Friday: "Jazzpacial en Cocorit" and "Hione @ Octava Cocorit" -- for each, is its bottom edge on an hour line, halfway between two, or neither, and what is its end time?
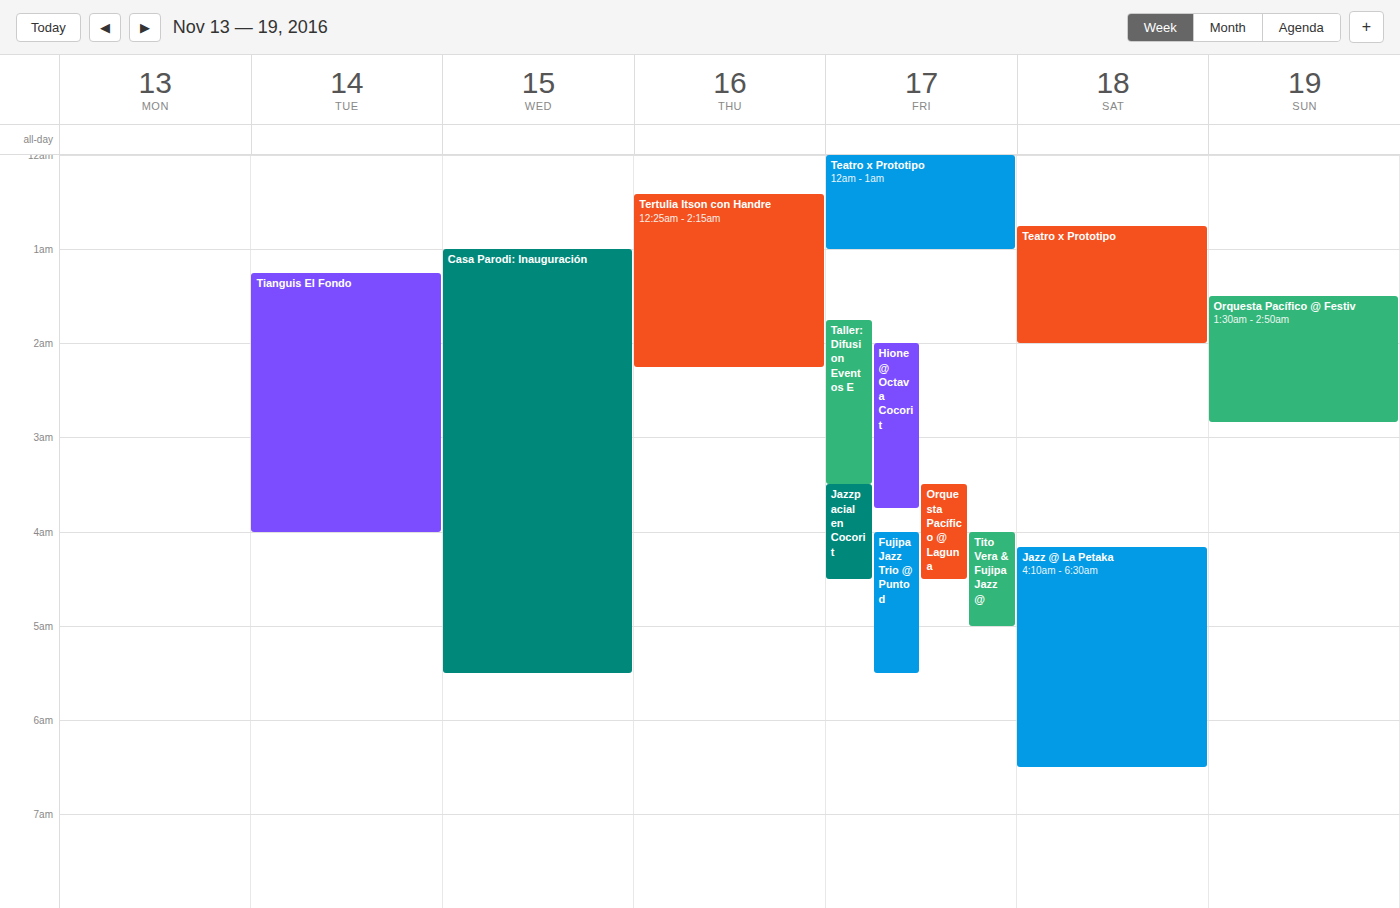
"Jazzpacial en Cocorit": 04:30, halfway between the 04:00 and 05:00 lines. "Hione @ Octava Cocorit": 03:45, neither: three quarters of the way from the 03:00 line to the 04:00 line.